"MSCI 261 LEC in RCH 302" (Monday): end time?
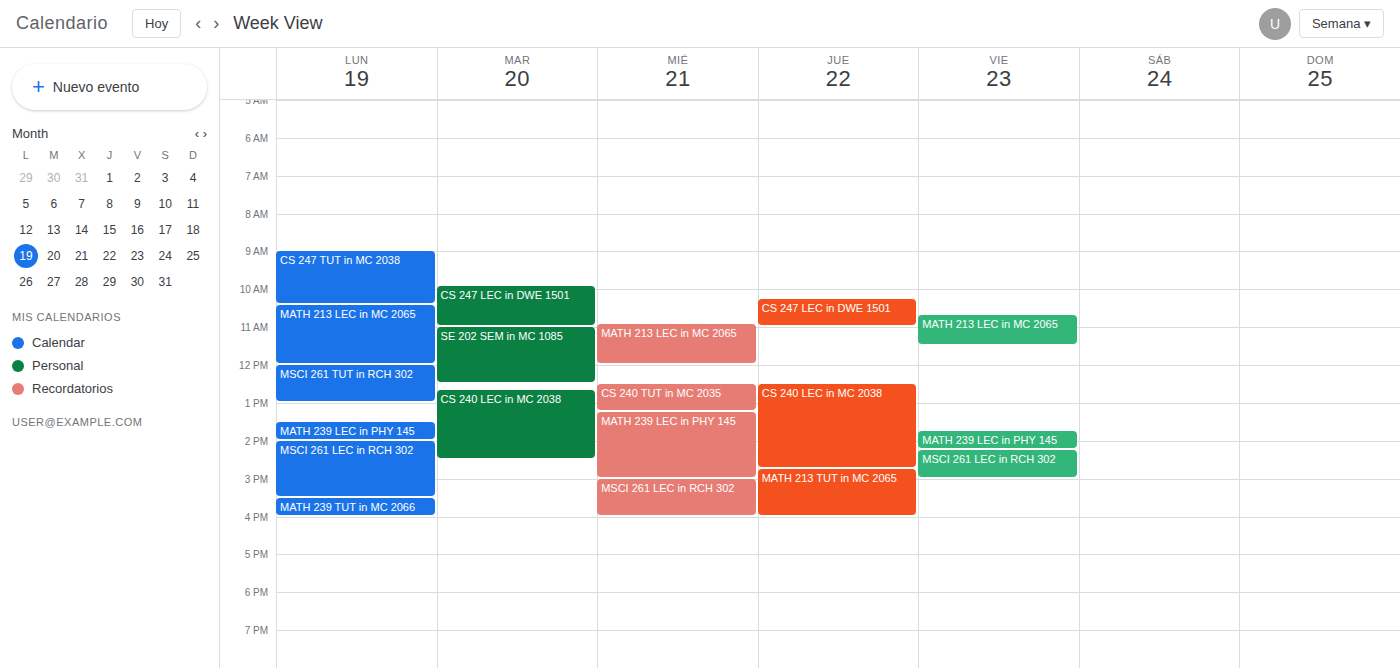
3:30 PM